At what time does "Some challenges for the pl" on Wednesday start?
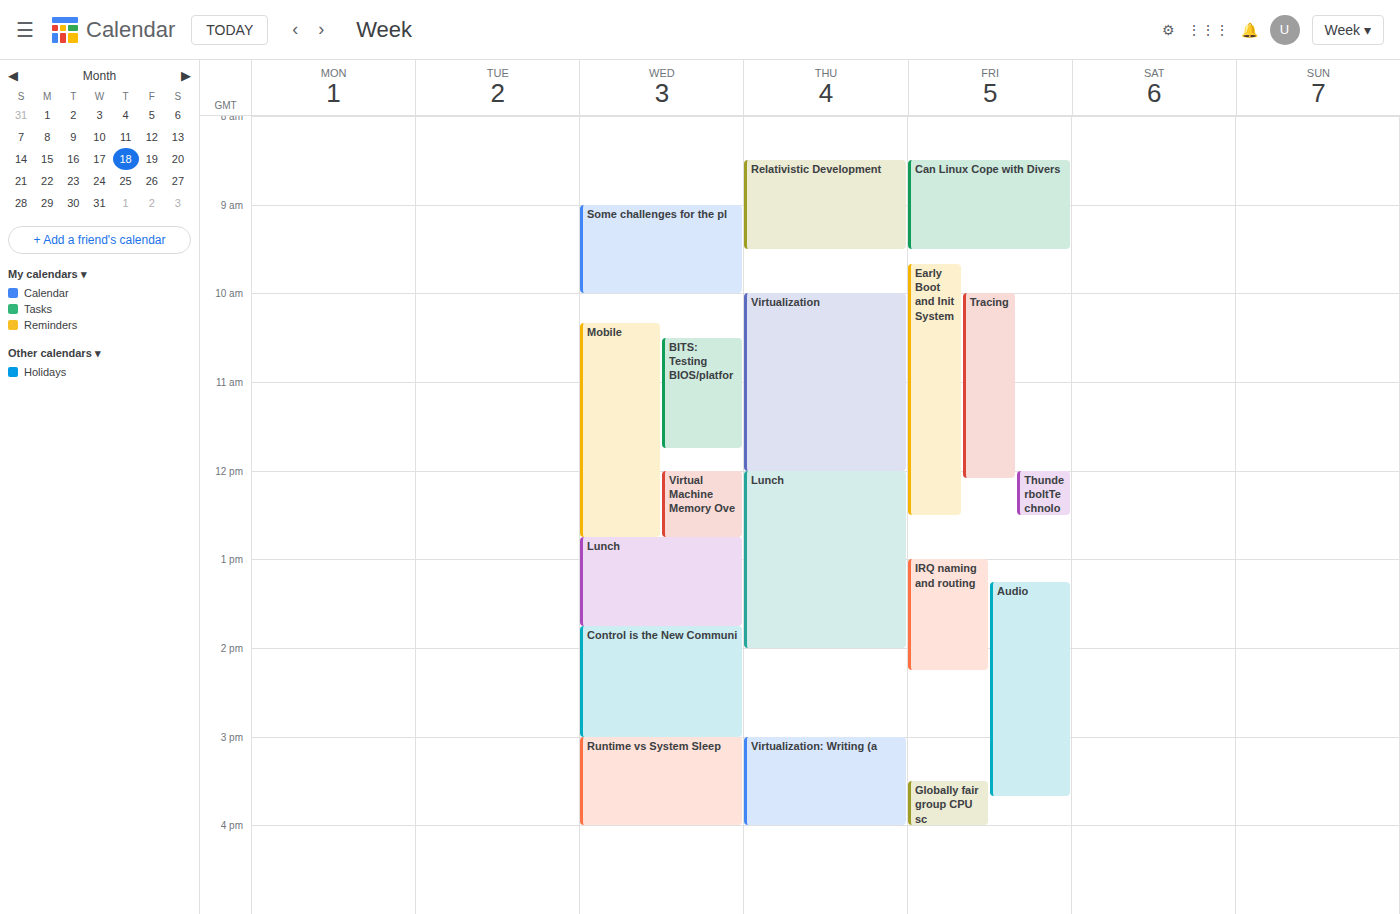
9:00 AM